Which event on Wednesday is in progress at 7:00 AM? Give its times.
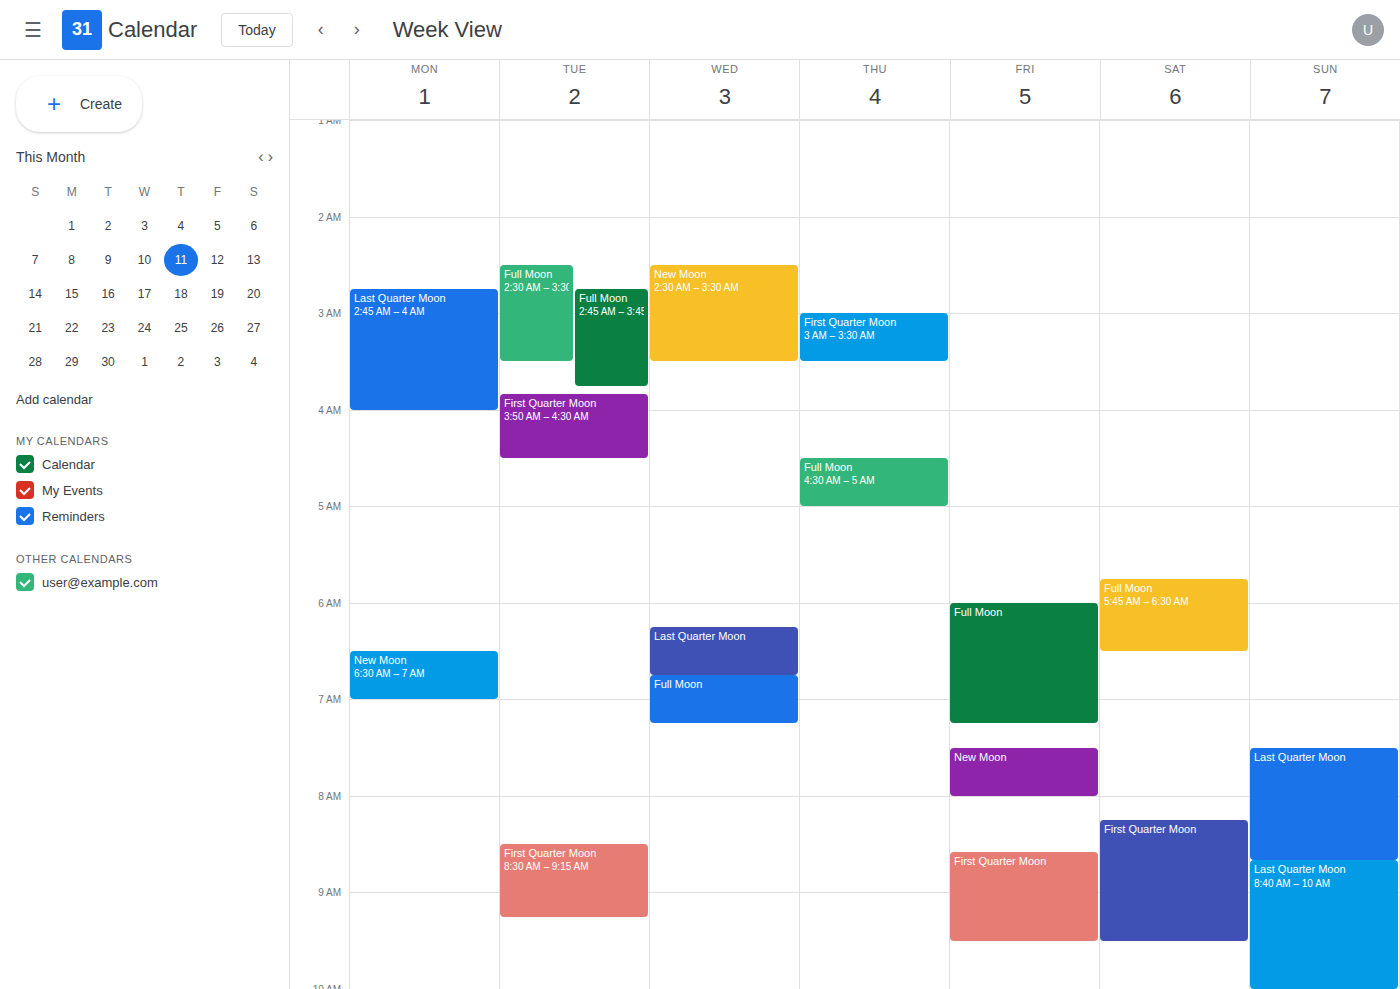
"Full Moon", 6:45 AM to 7:15 AM